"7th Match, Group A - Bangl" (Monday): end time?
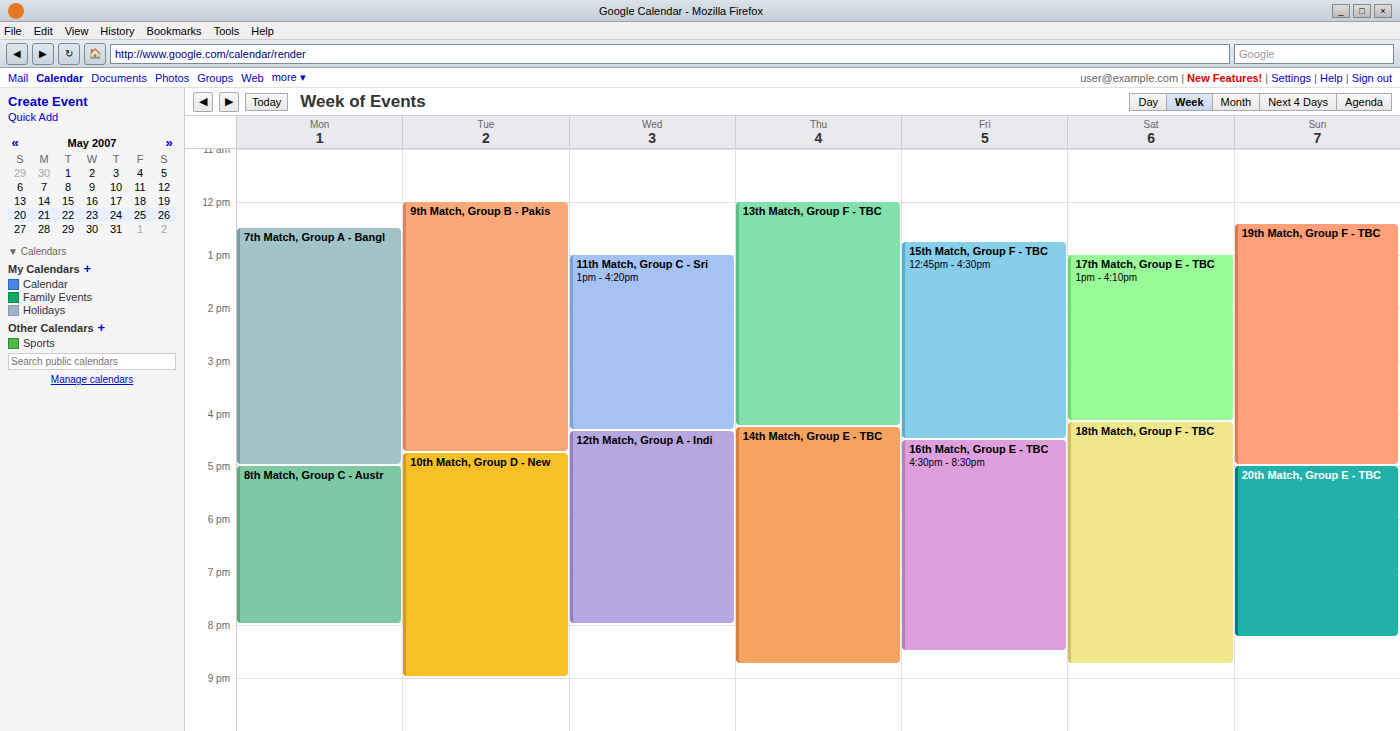
5:00 PM